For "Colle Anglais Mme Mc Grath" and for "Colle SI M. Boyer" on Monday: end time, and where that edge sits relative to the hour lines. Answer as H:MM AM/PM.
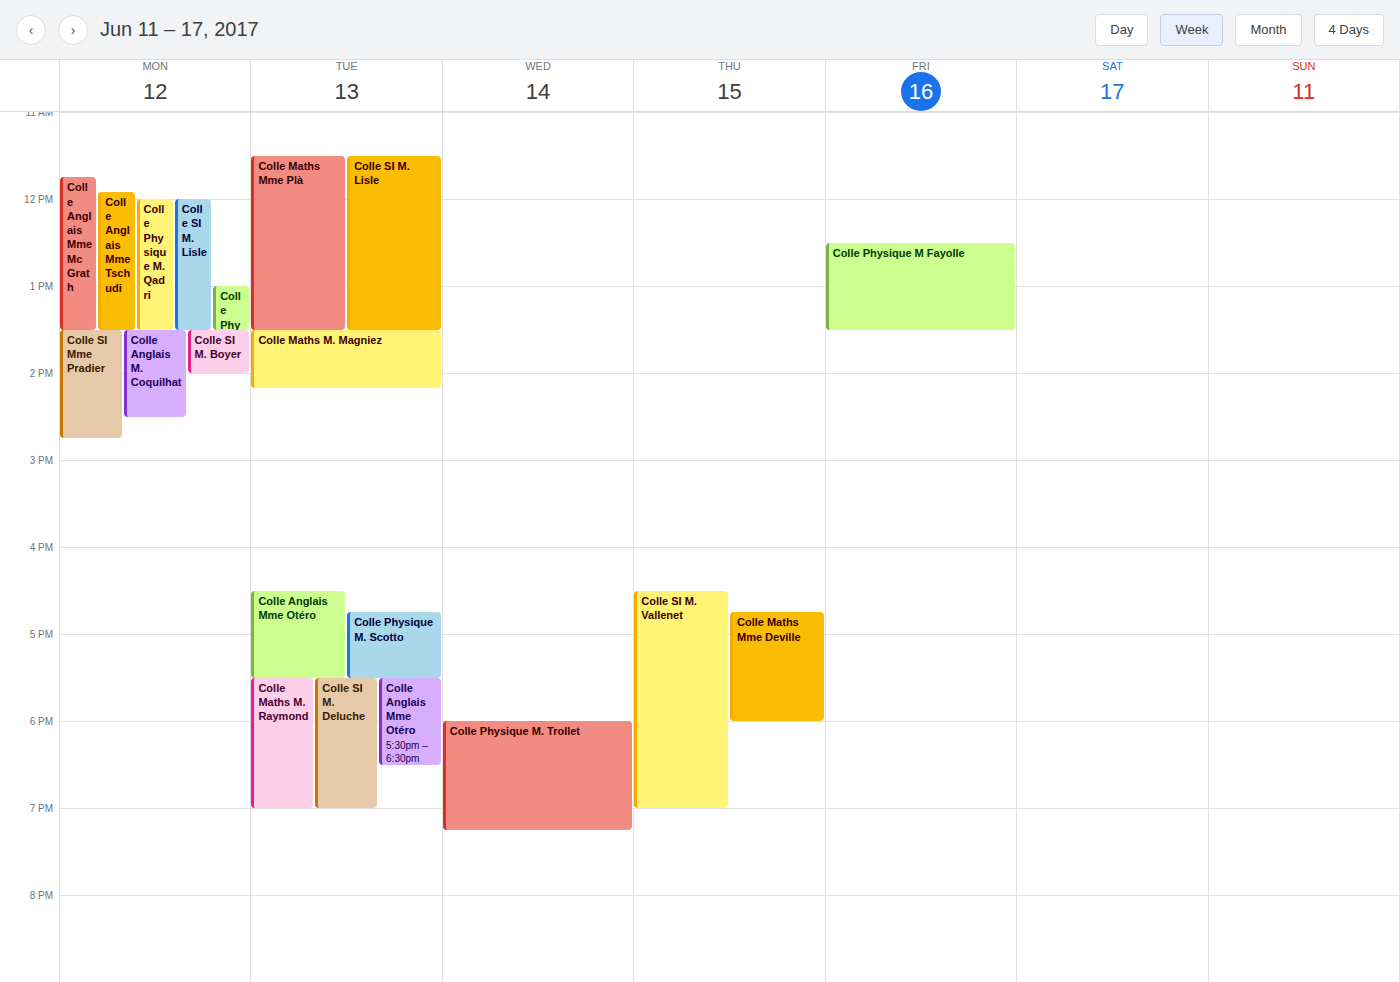
"Colle Anglais Mme Mc Grath": 1:30 PM, halfway between the 1 PM and 2 PM lines. "Colle SI M. Boyer": 2:00 PM, exactly on the 2 PM line.